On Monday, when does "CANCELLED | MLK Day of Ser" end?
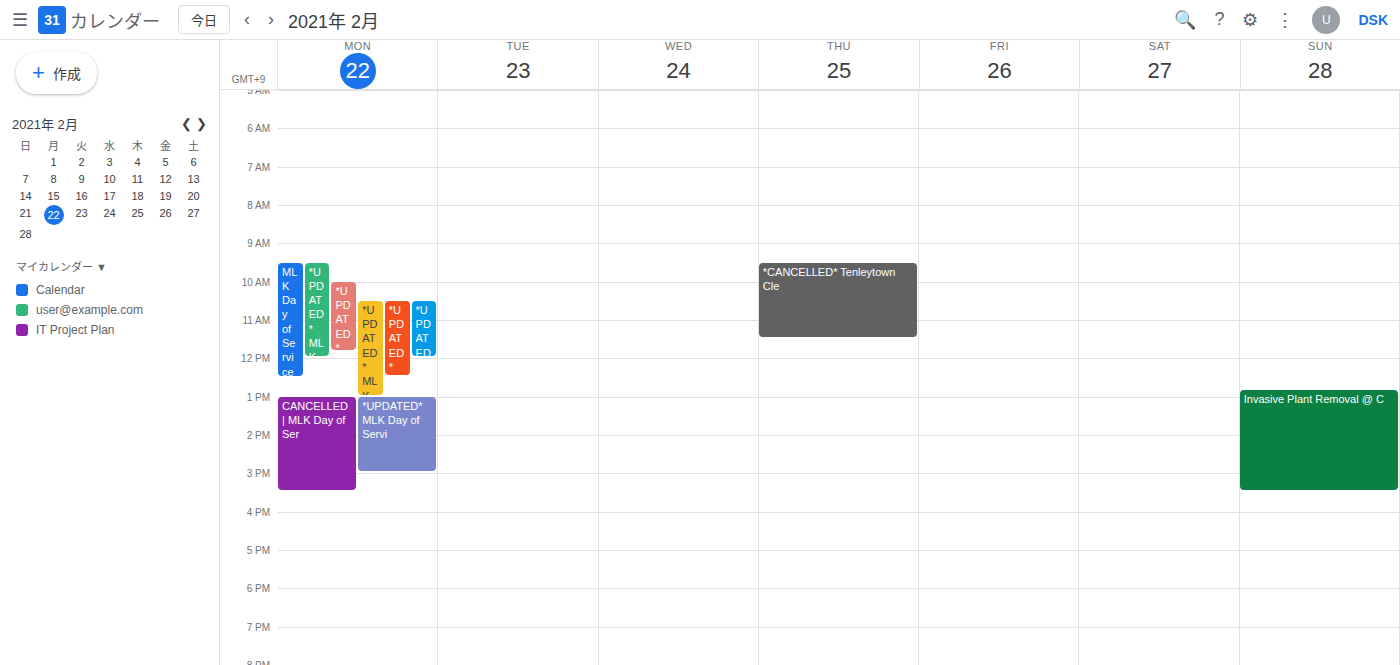
3:30 PM